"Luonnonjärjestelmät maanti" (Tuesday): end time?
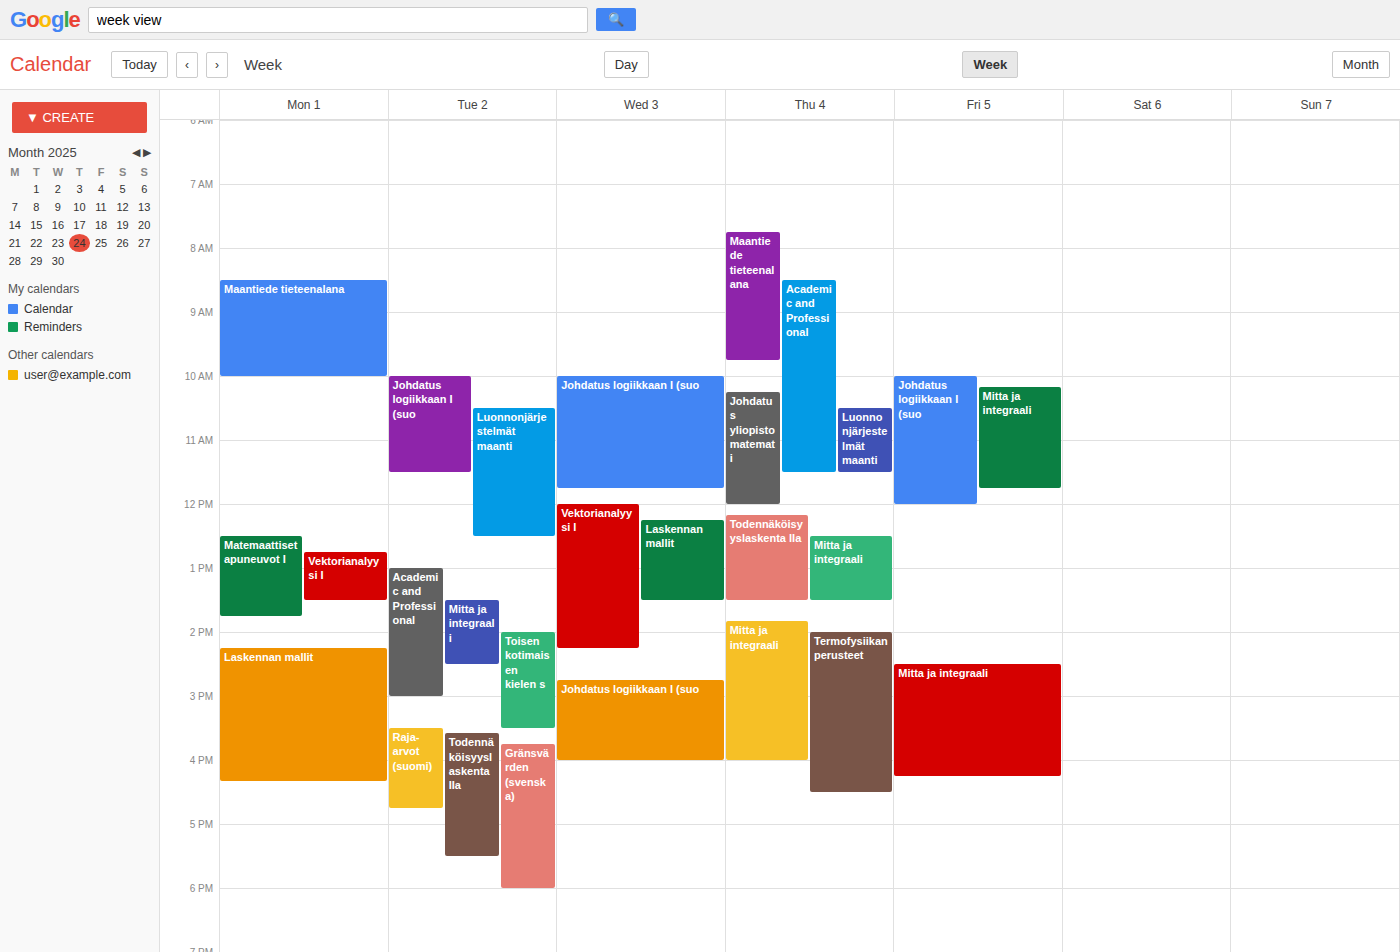
12:30 PM